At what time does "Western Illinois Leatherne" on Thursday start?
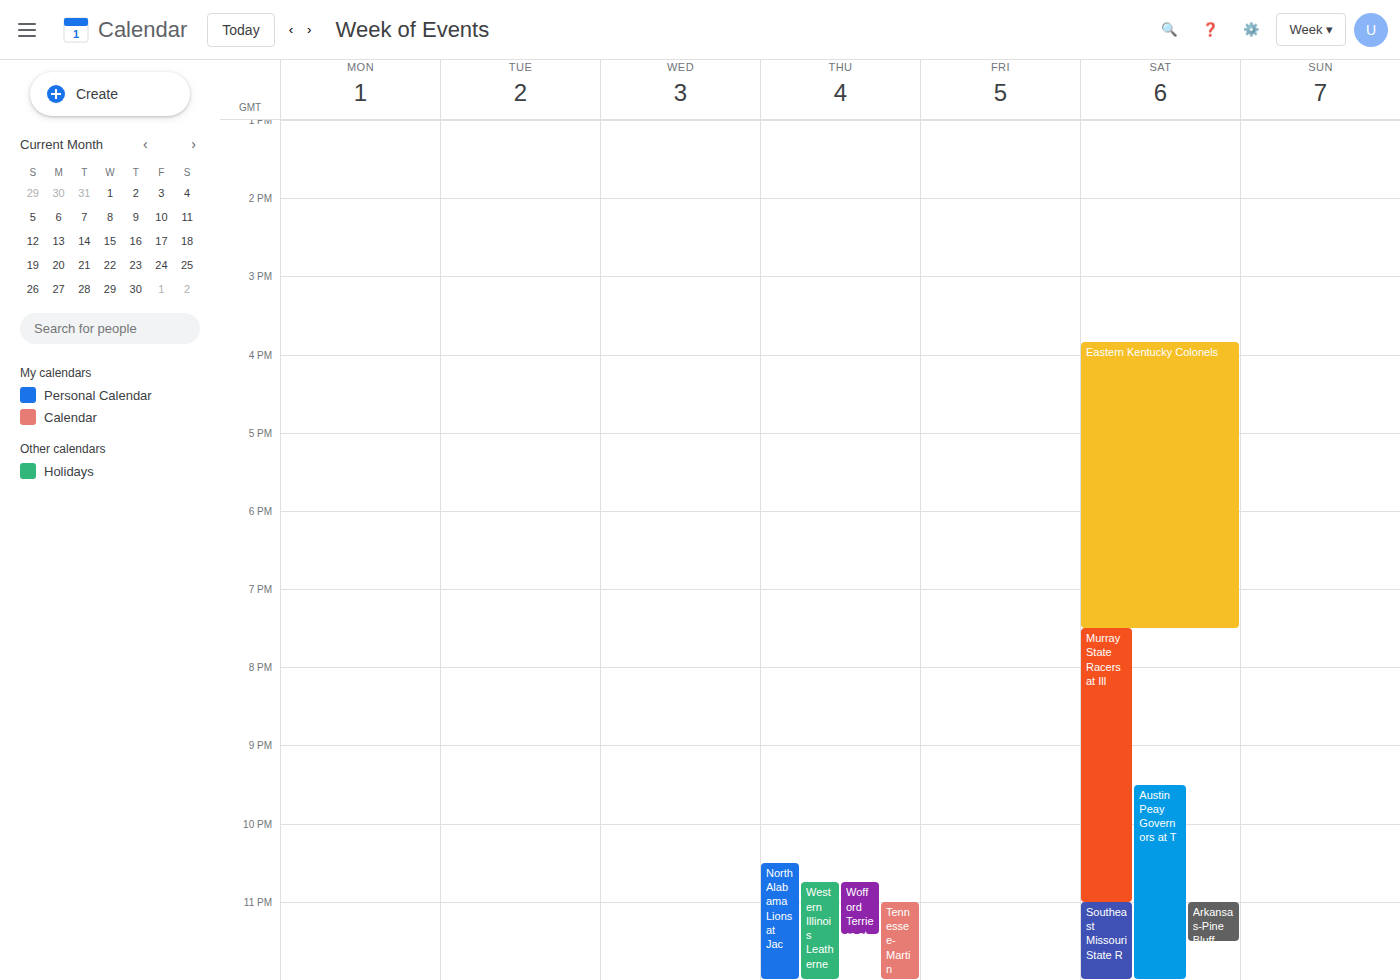
22:45